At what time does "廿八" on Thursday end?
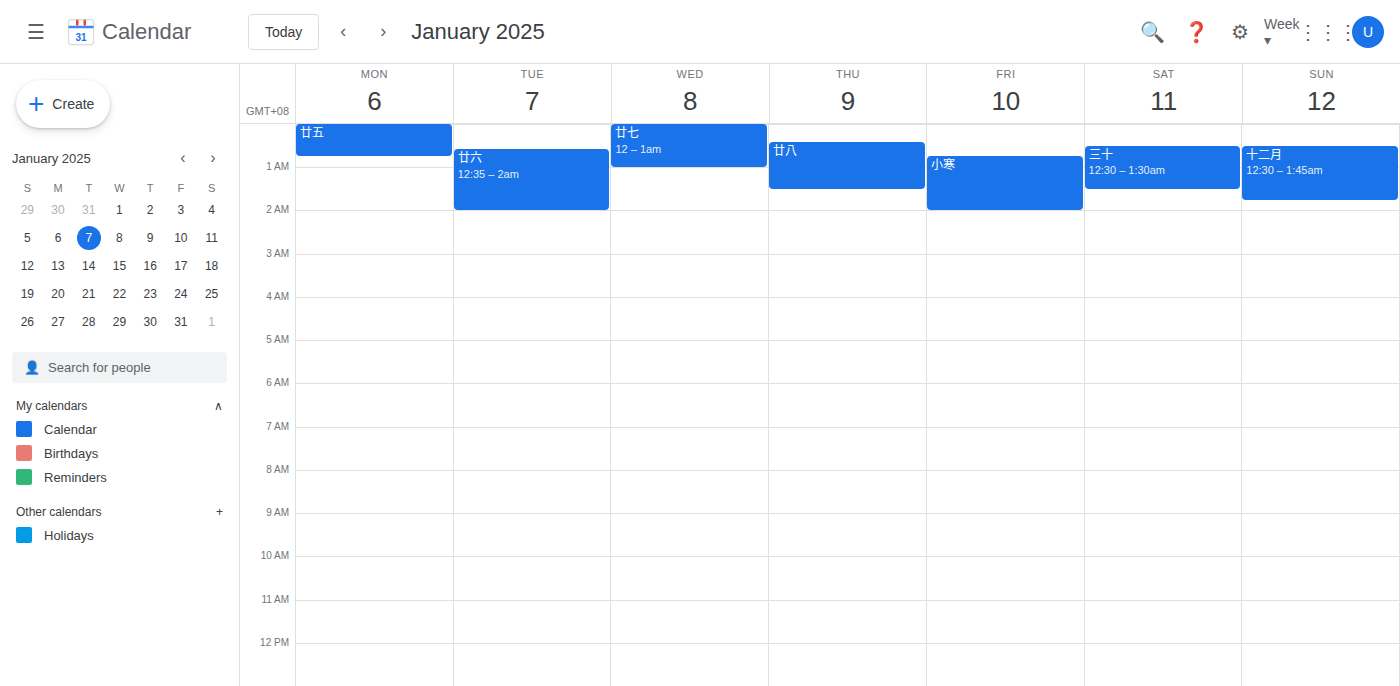
1:30 AM